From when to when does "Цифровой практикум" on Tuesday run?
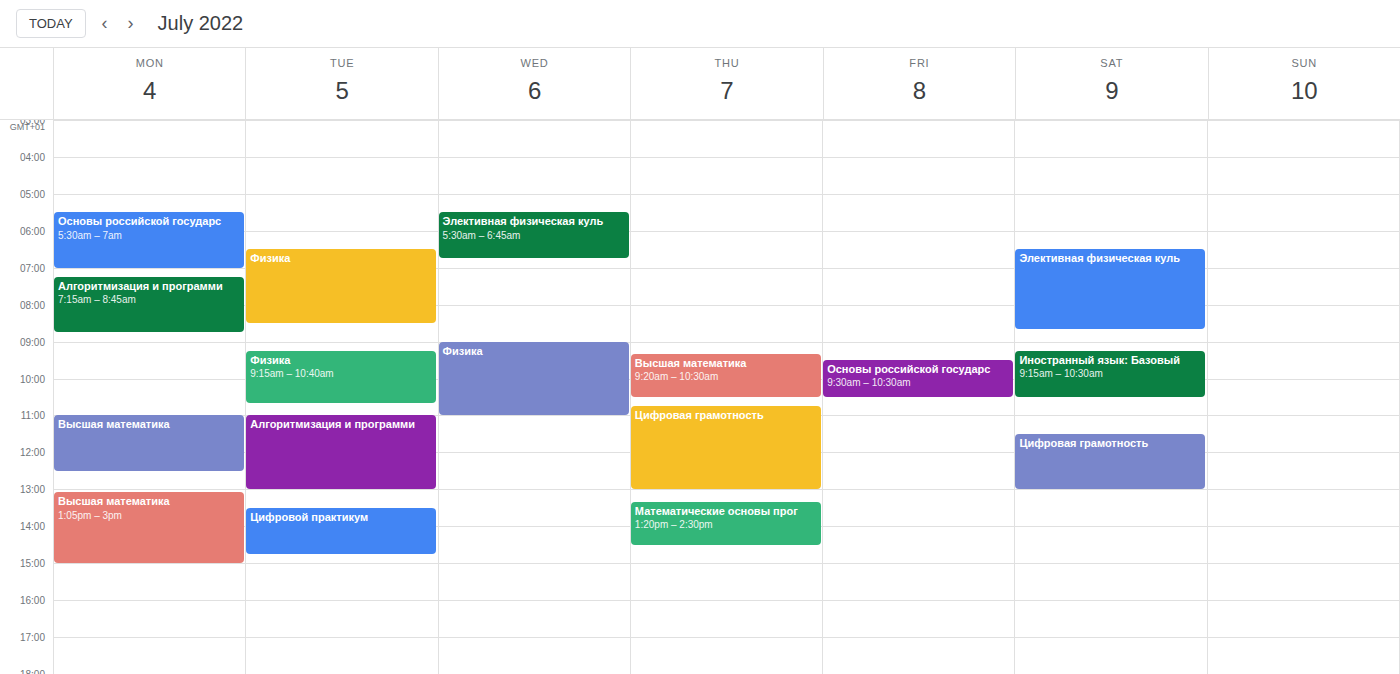
1:30 PM to 2:45 PM